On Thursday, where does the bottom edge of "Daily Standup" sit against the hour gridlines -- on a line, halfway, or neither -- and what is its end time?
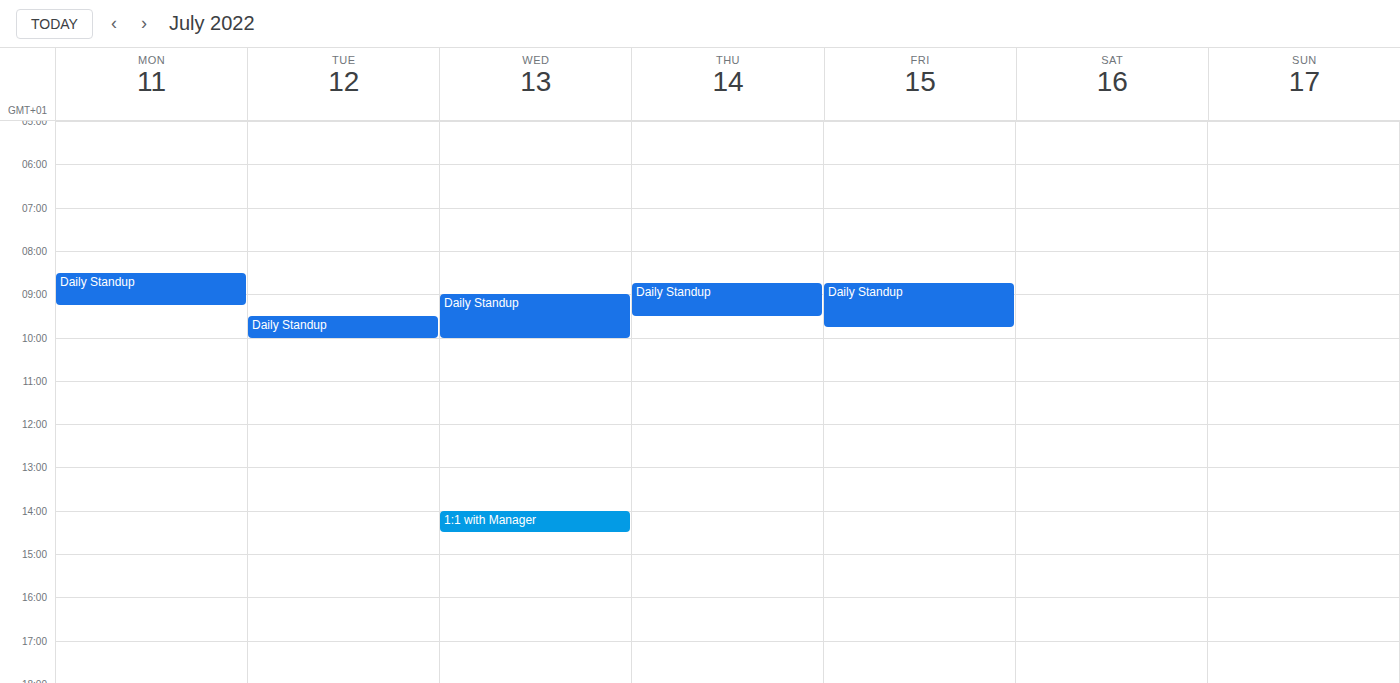
9:30 AM -- halfway between the 9 AM and 10 AM lines.